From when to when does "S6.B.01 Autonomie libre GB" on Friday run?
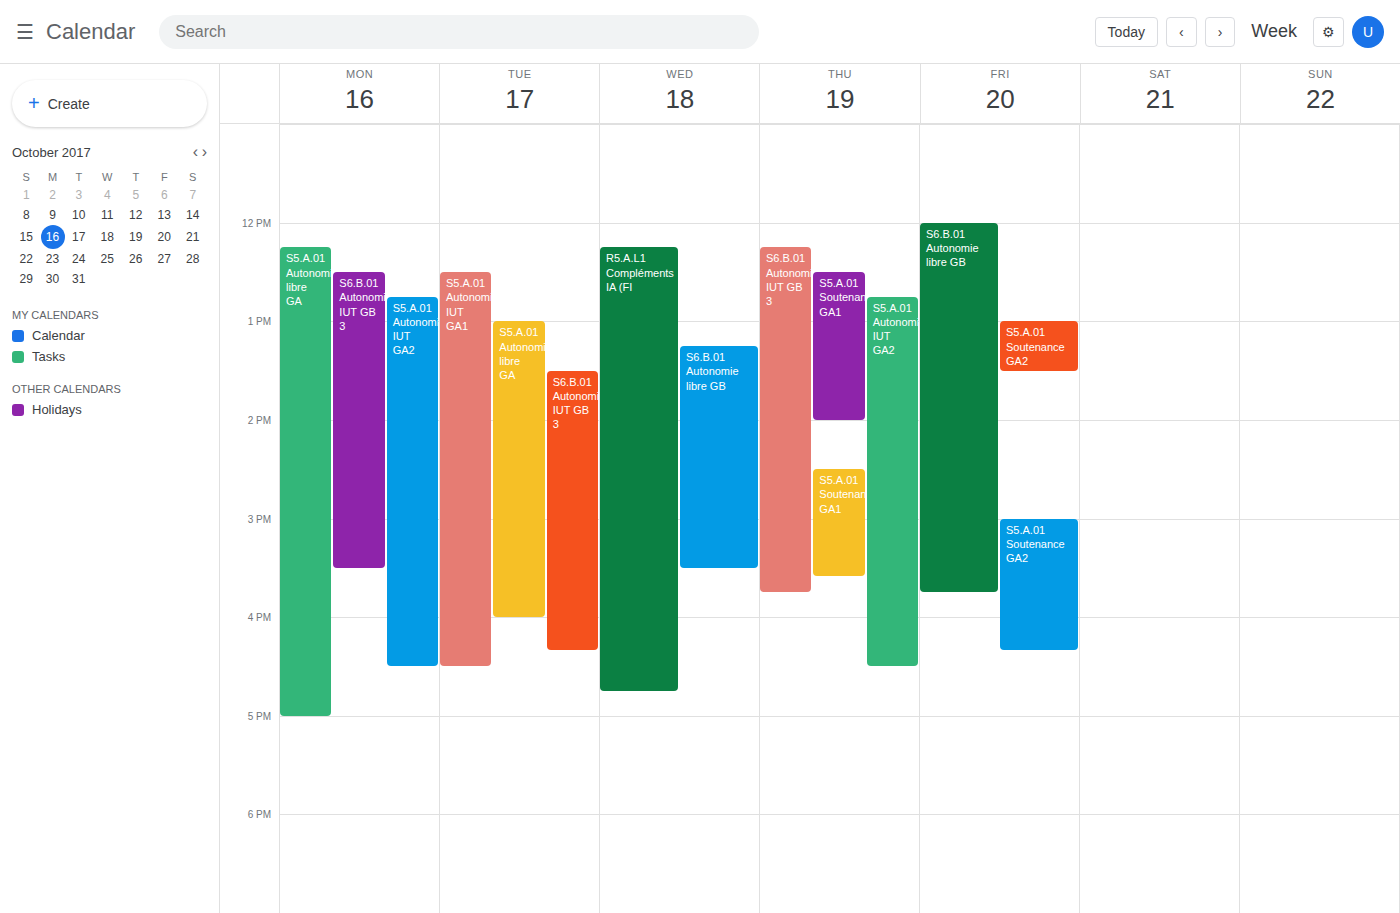
12:00 PM to 3:45 PM